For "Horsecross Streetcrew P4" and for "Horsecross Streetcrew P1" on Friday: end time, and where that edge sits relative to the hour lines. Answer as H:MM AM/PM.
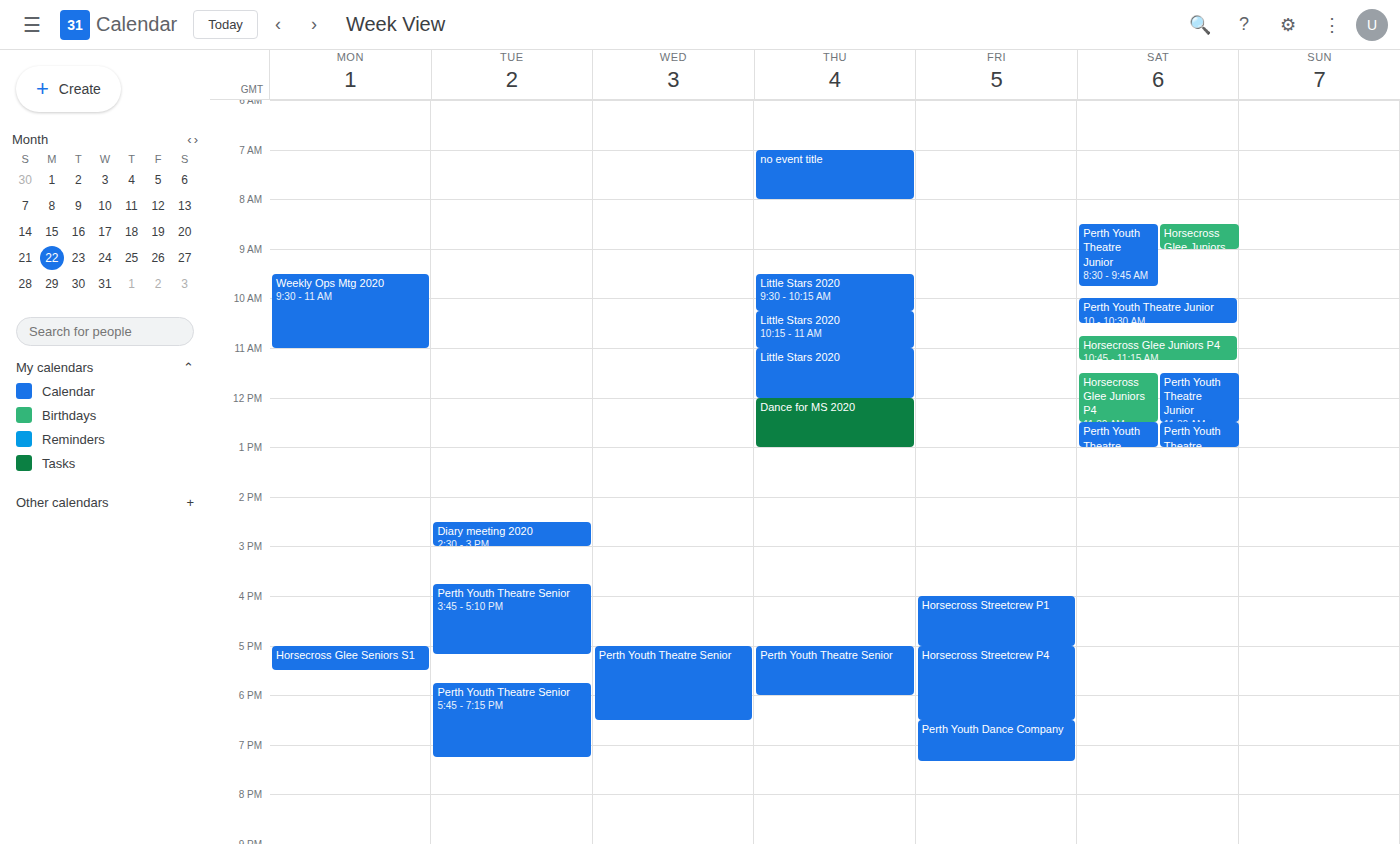
"Horsecross Streetcrew P4": 6:30 PM, halfway between the 6 PM and 7 PM lines. "Horsecross Streetcrew P1": 5:00 PM, exactly on the 5 PM line.